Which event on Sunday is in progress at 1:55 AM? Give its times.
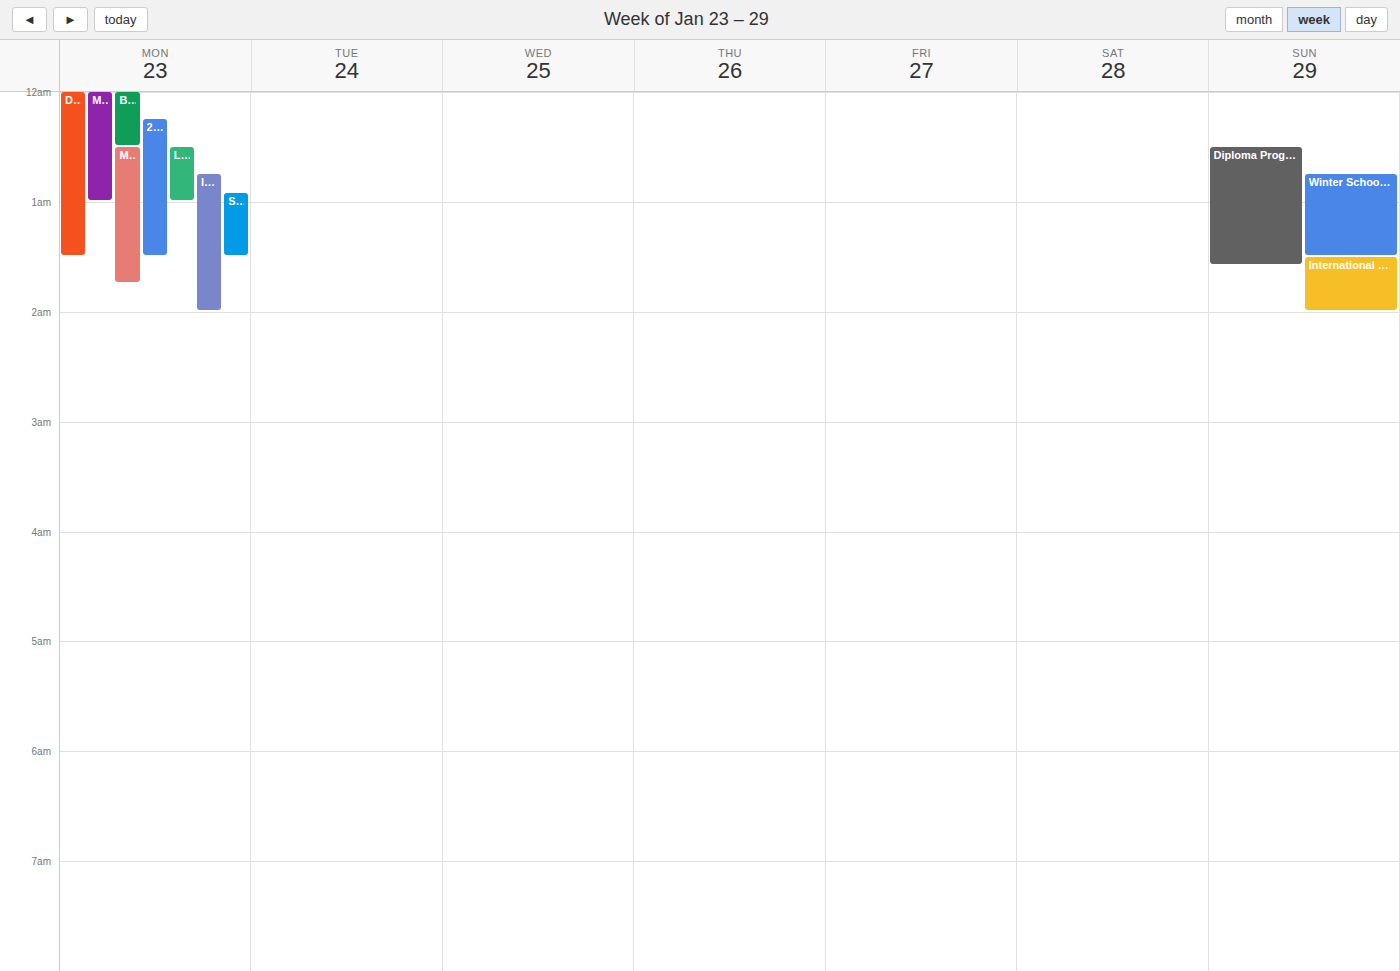
"International Summer Schoo", 1:30 AM to 2:00 AM